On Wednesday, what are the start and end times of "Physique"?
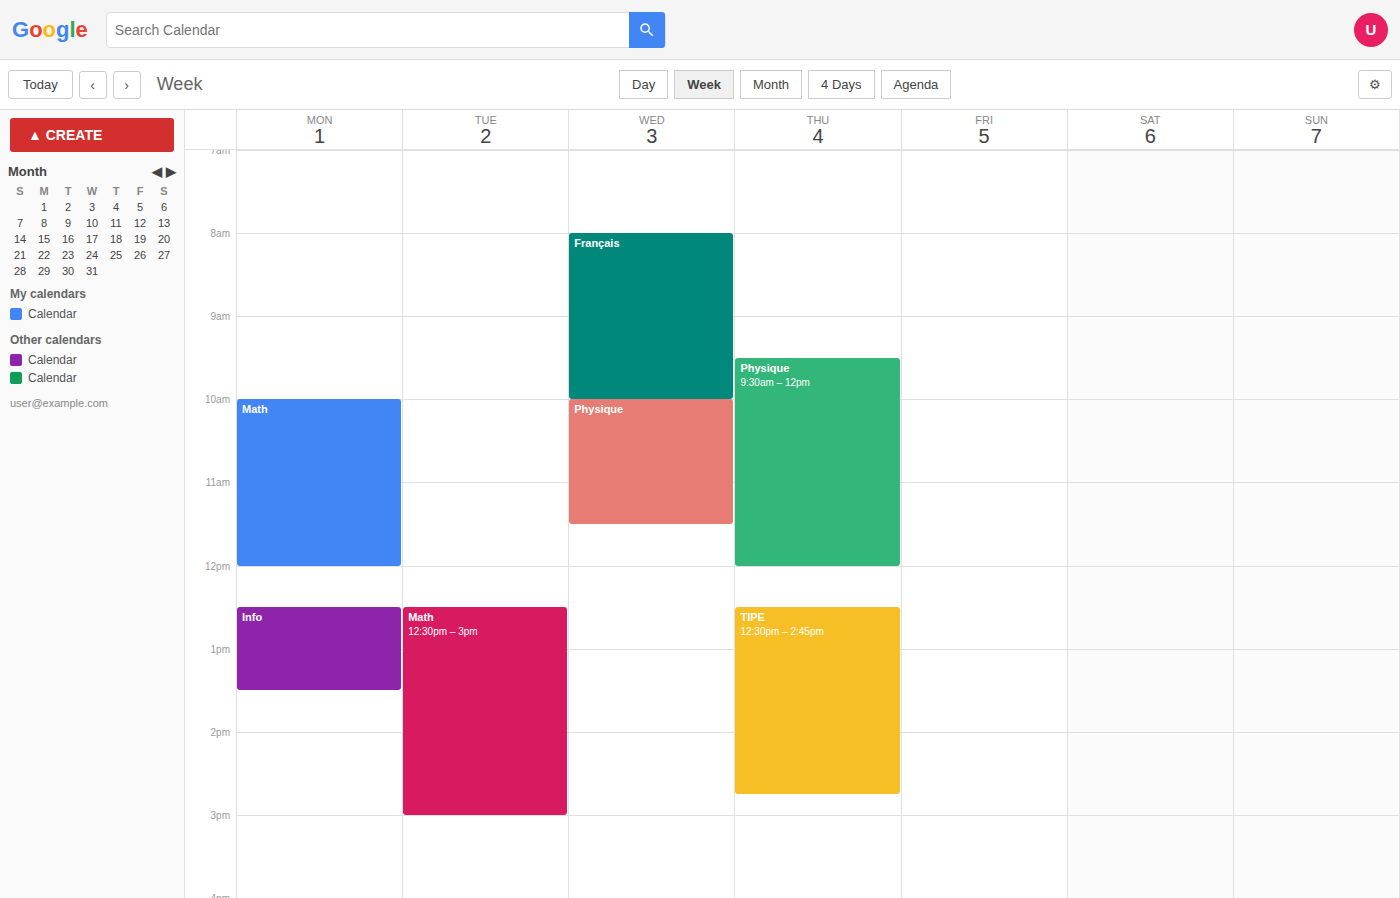
10:00 AM to 11:30 AM